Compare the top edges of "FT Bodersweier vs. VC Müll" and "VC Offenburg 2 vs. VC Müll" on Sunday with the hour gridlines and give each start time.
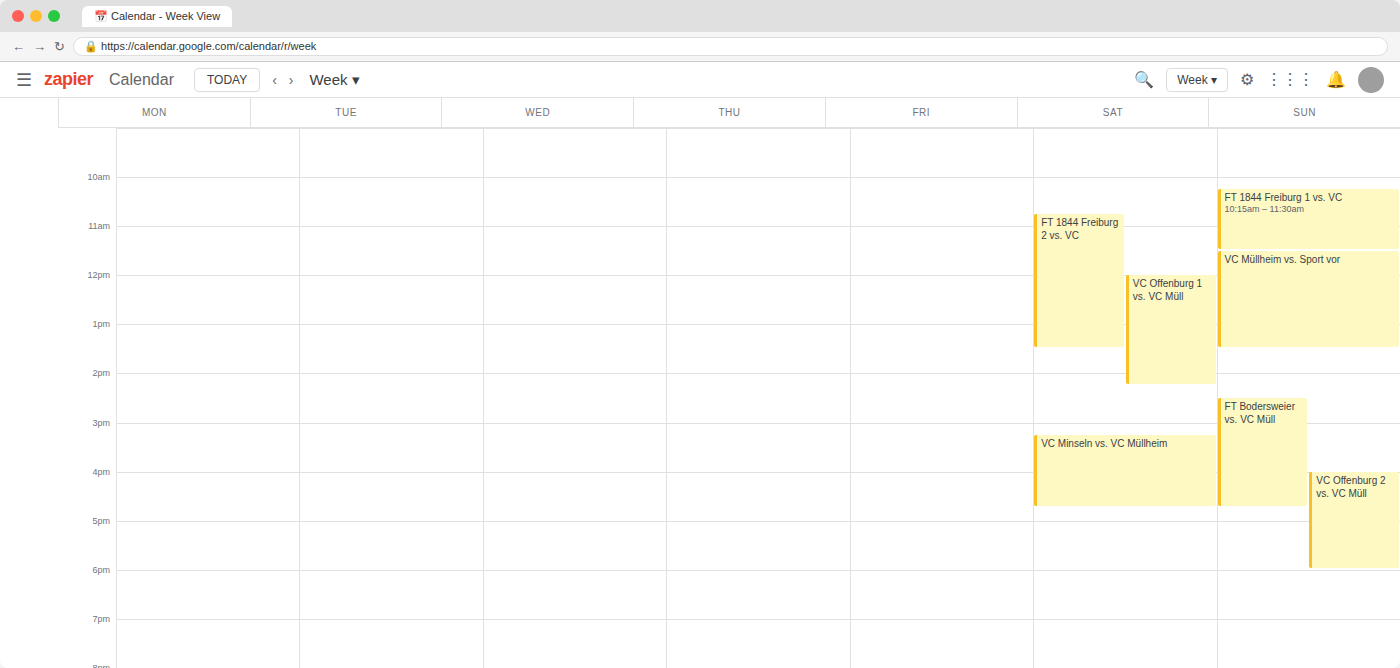
"FT Bodersweier vs. VC Müll": 2:30 PM, halfway between the 2 PM and 3 PM lines. "VC Offenburg 2 vs. VC Müll": 4:00 PM, exactly on the 4 PM line.